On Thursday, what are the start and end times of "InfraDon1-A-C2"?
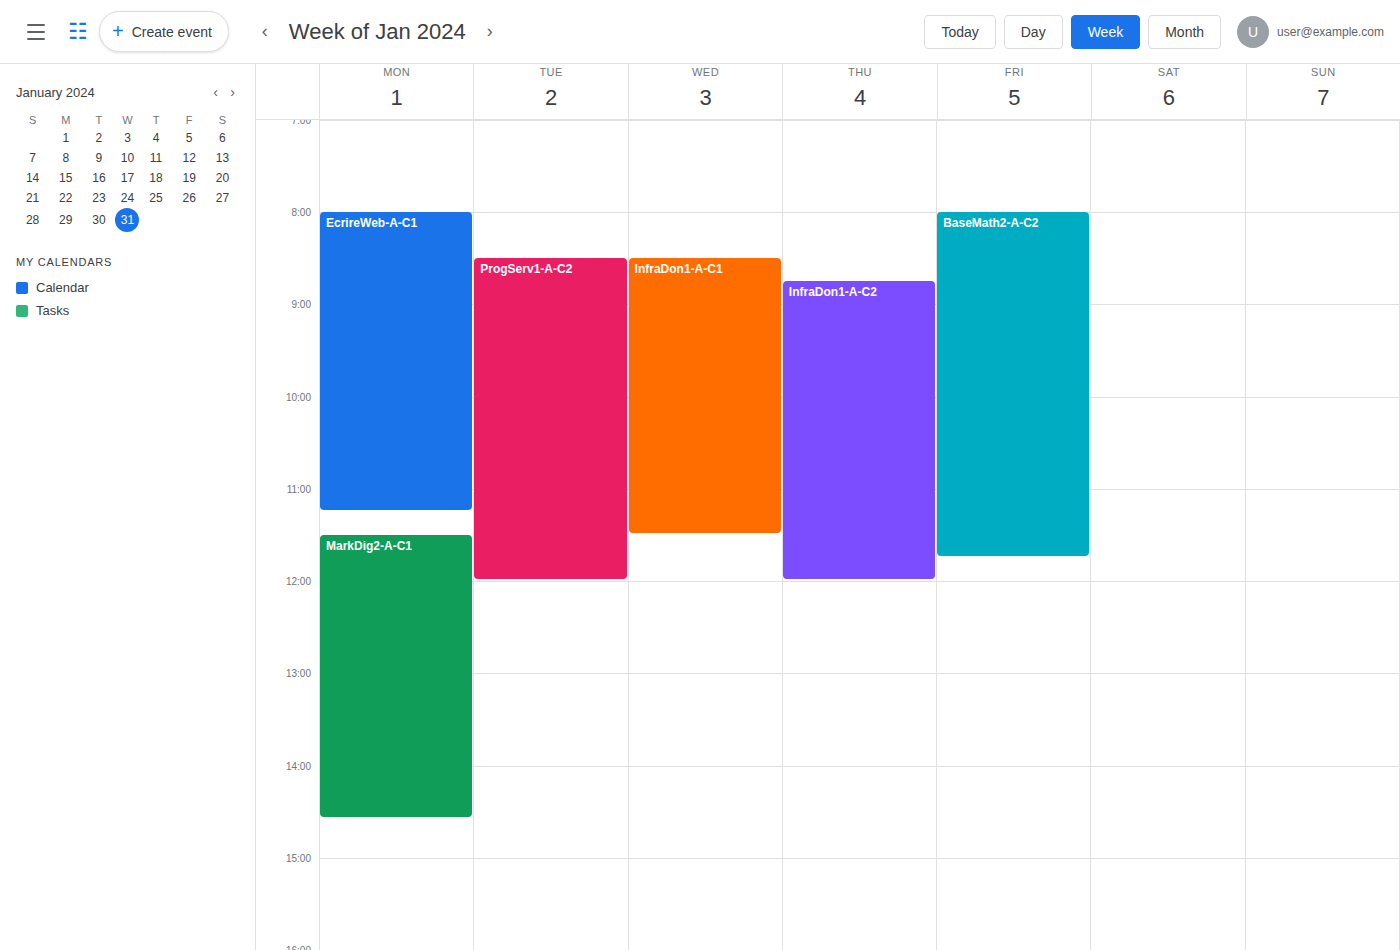
8:45 AM to 12:00 PM